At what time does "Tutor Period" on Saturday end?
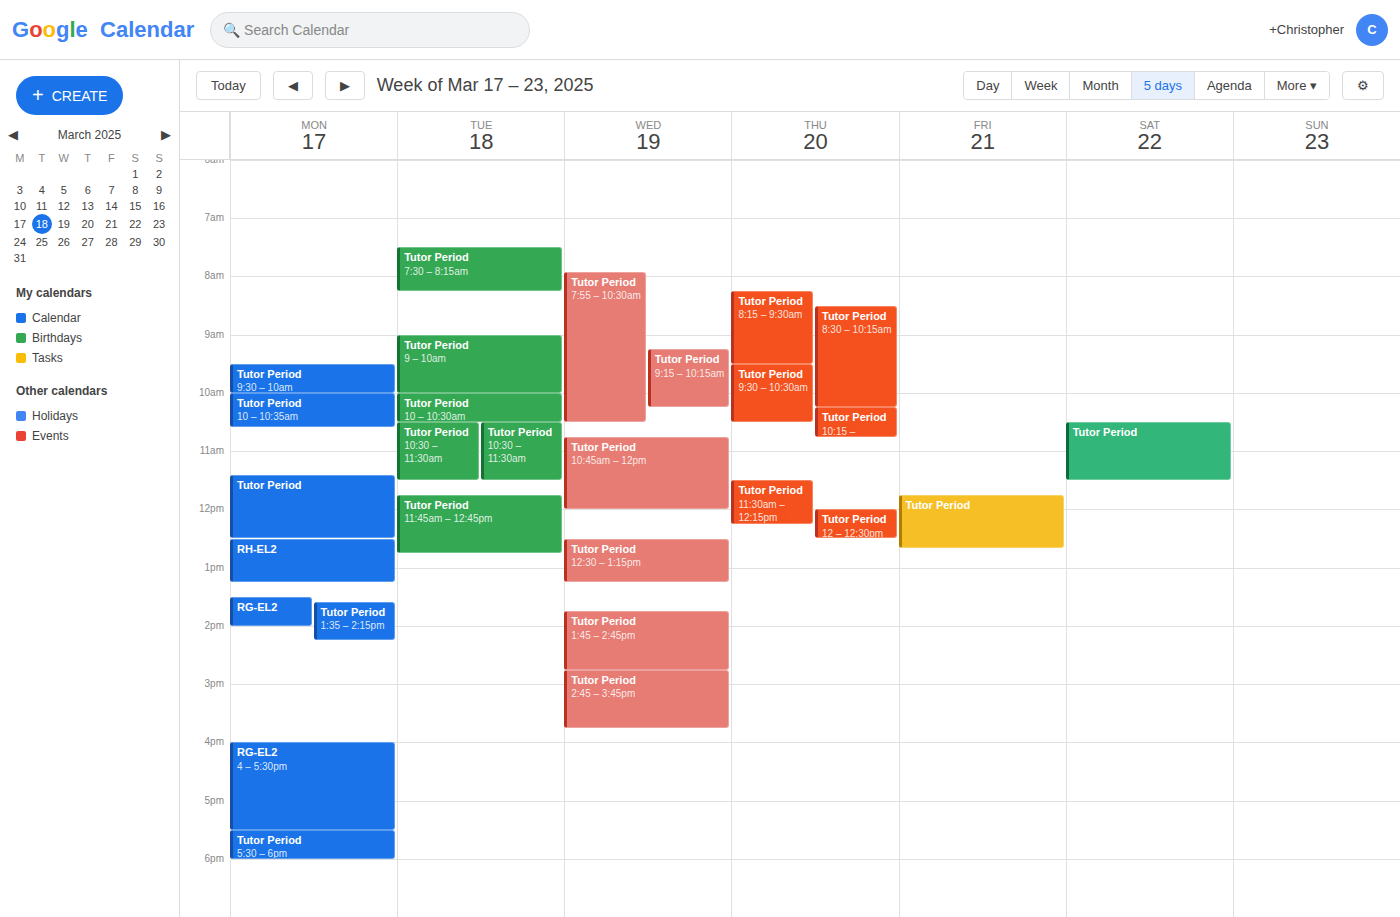
11:30 AM